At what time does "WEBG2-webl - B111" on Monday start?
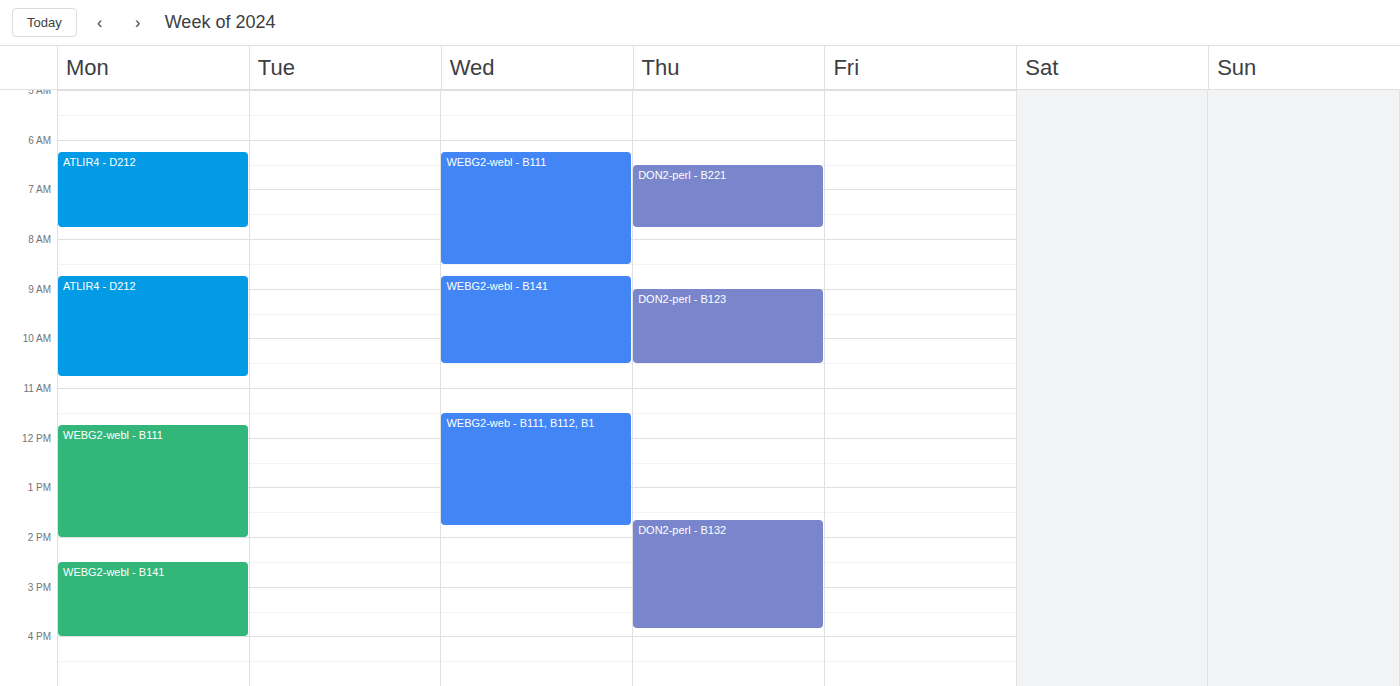
11:45 AM